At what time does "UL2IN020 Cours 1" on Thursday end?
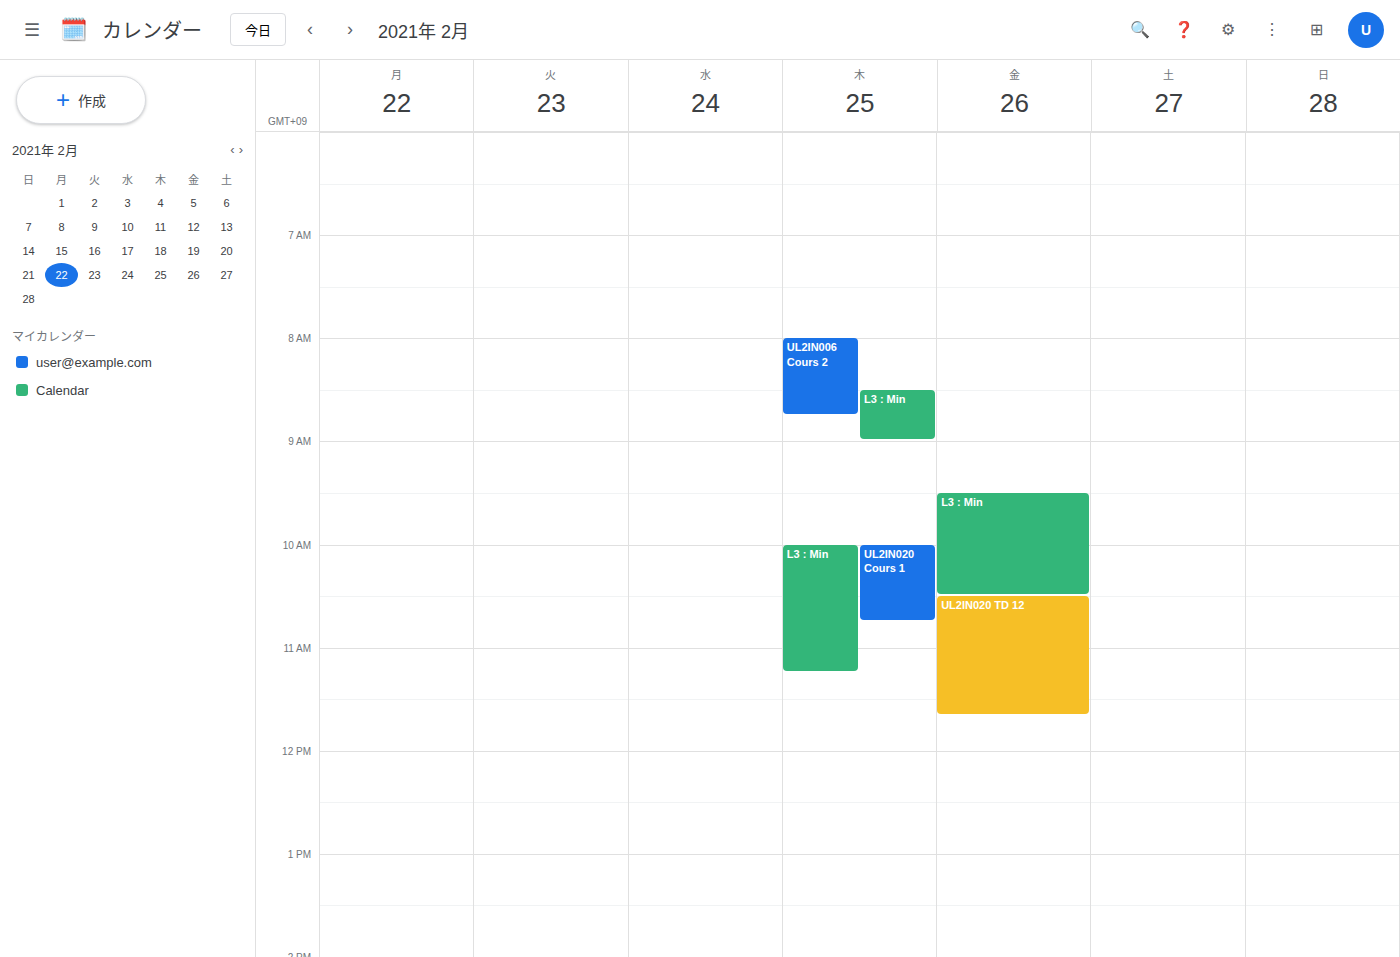
10:45 AM